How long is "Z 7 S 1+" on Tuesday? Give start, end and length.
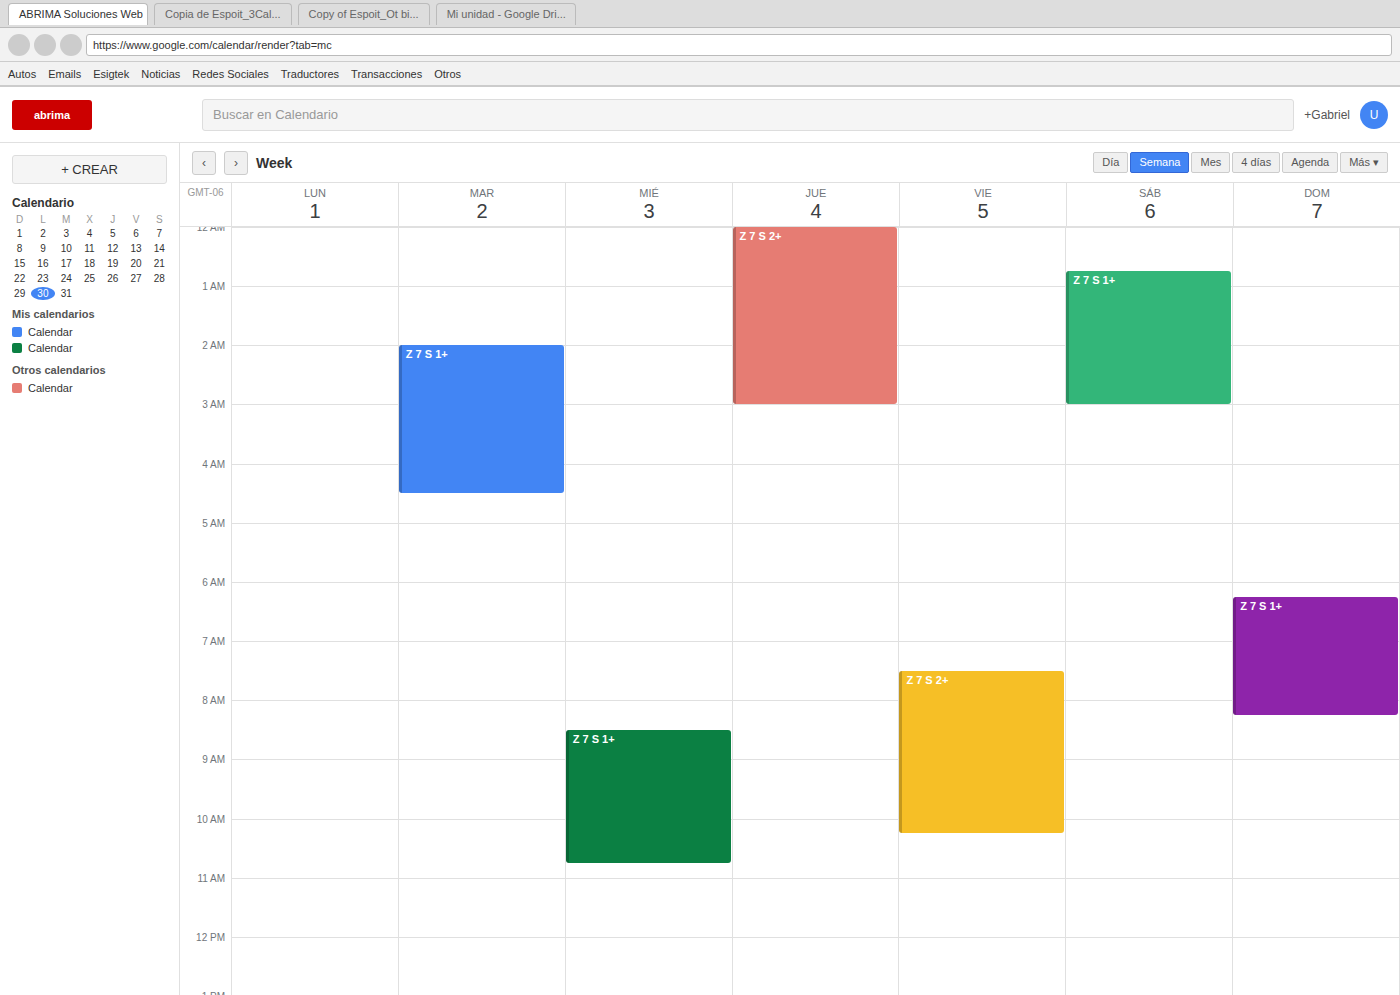
2:00 AM to 4:30 AM, 2 hours 30 minutes